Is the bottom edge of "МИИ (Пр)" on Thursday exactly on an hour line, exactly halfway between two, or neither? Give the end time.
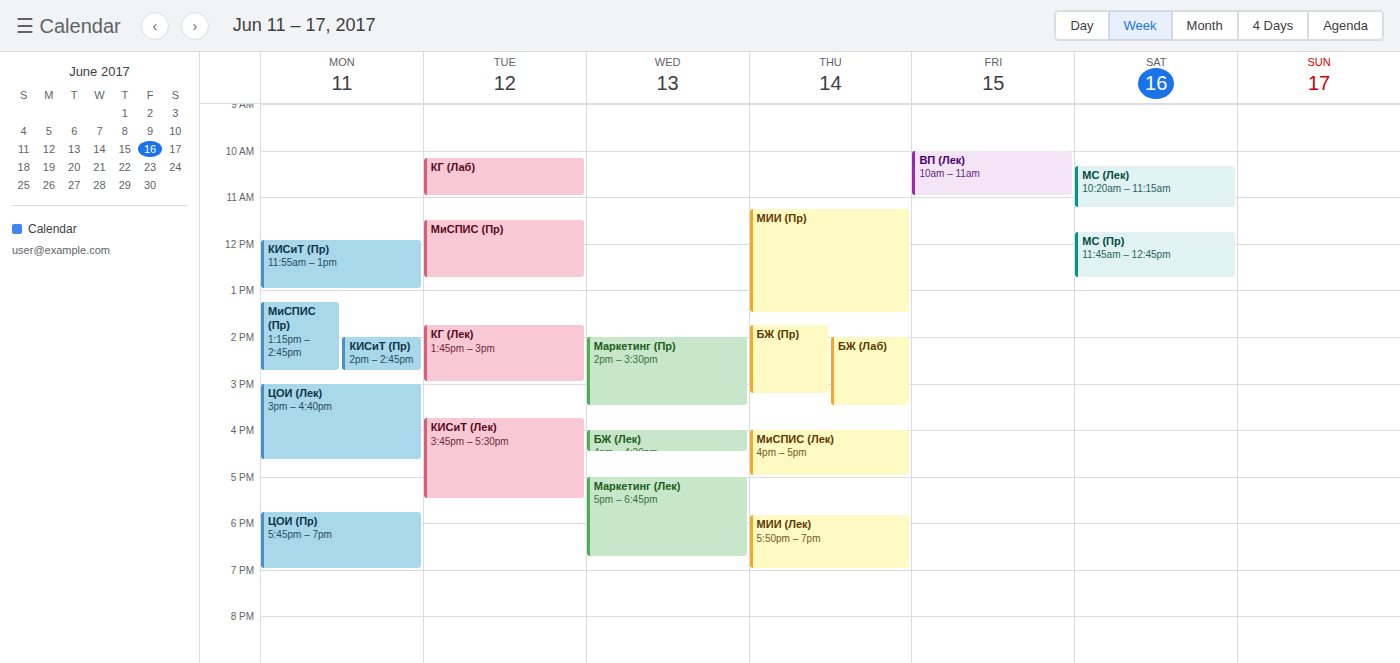
1:30 PM -- halfway between the 1 PM and 2 PM lines.